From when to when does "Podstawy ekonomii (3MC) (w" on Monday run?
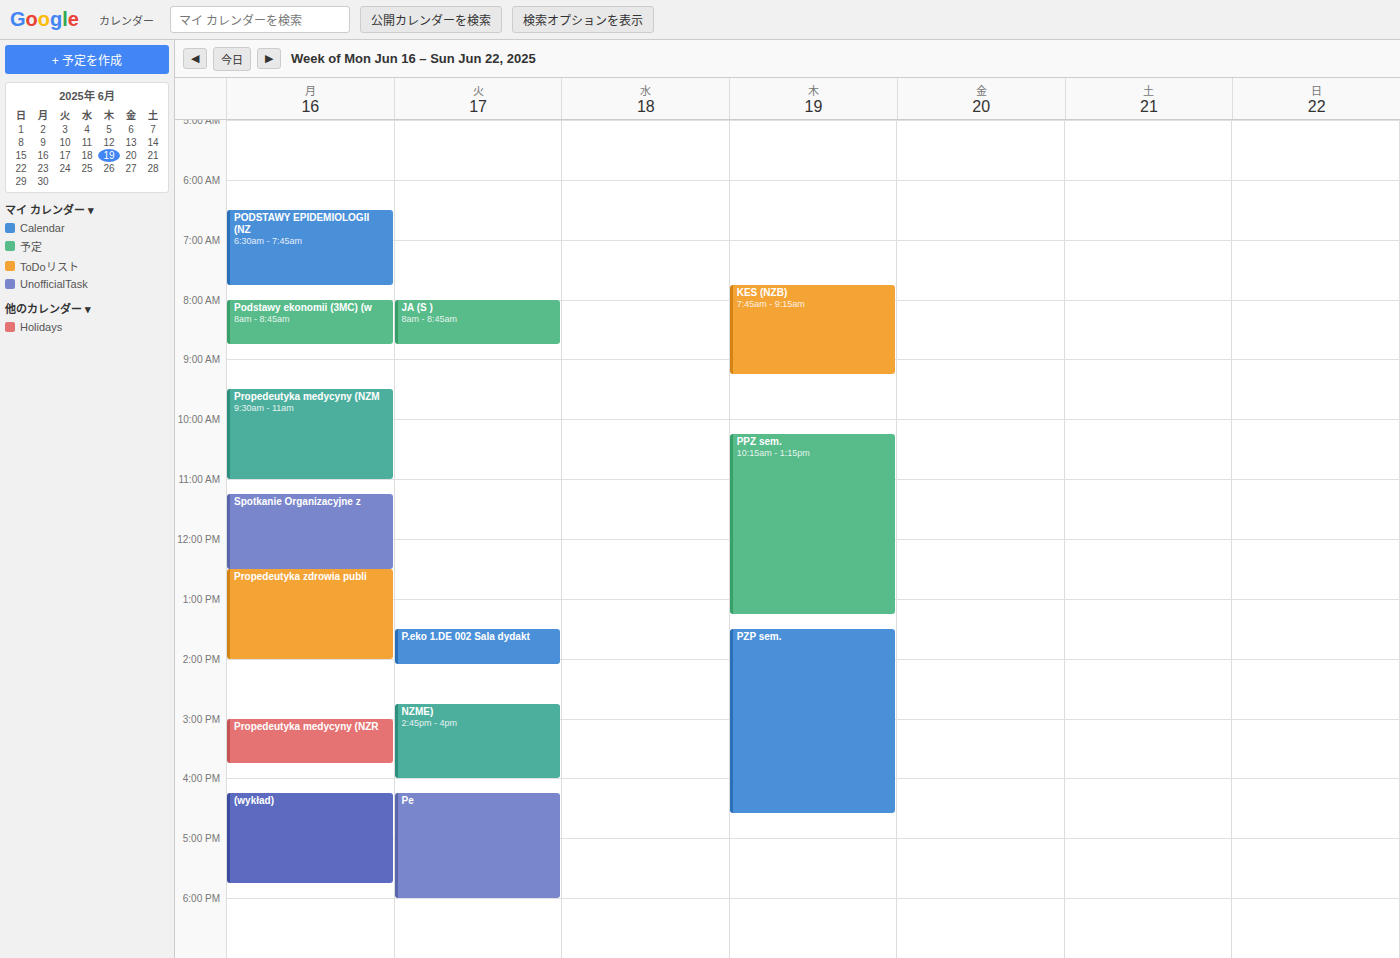
8:00 AM to 8:45 AM